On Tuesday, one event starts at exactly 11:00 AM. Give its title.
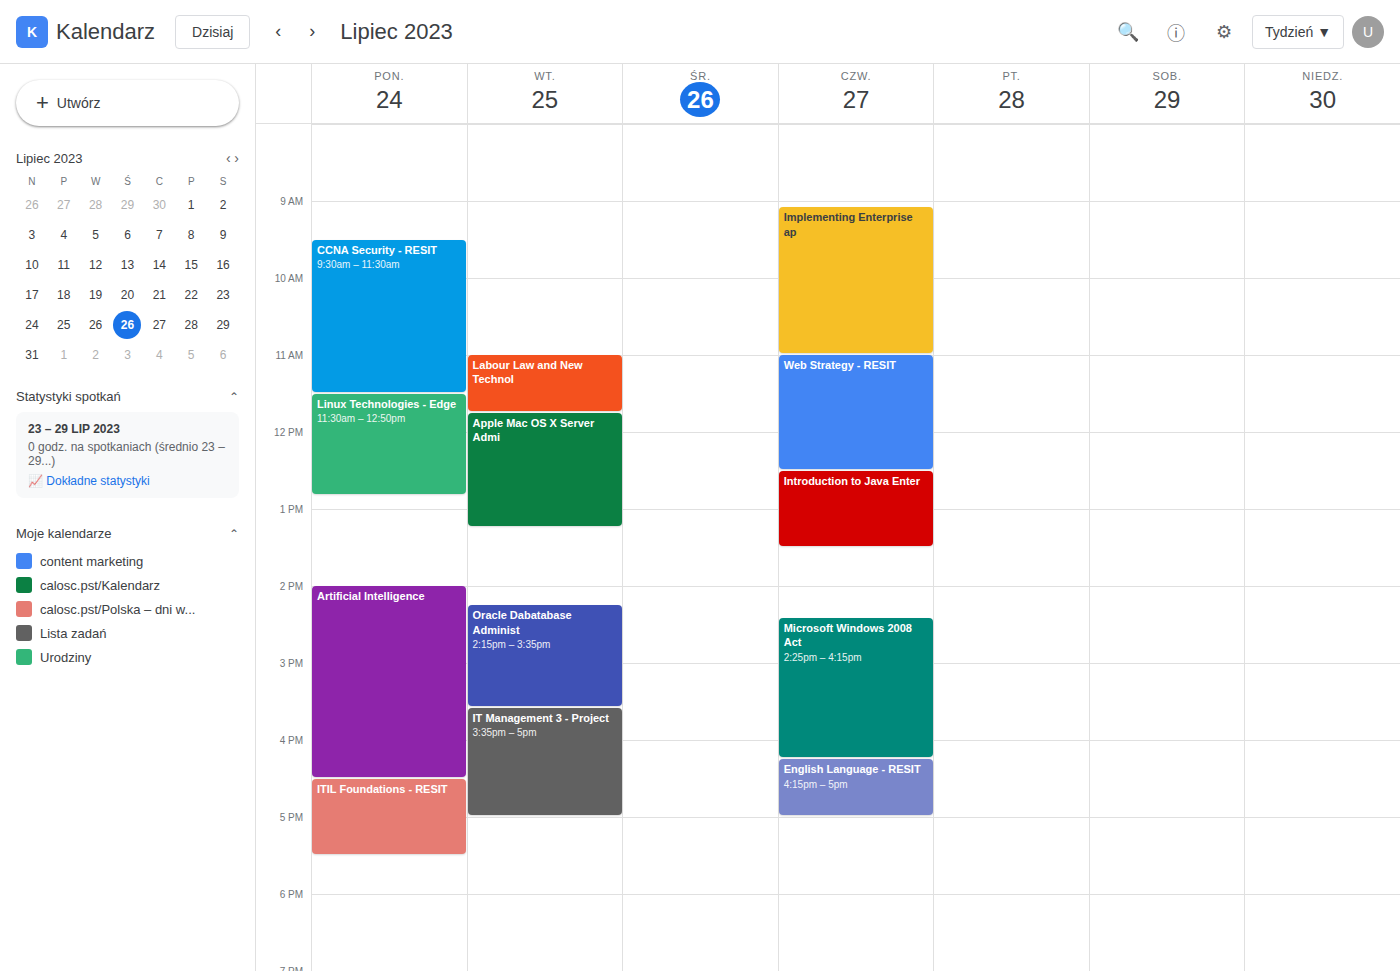
"Labour Law and New Technol"